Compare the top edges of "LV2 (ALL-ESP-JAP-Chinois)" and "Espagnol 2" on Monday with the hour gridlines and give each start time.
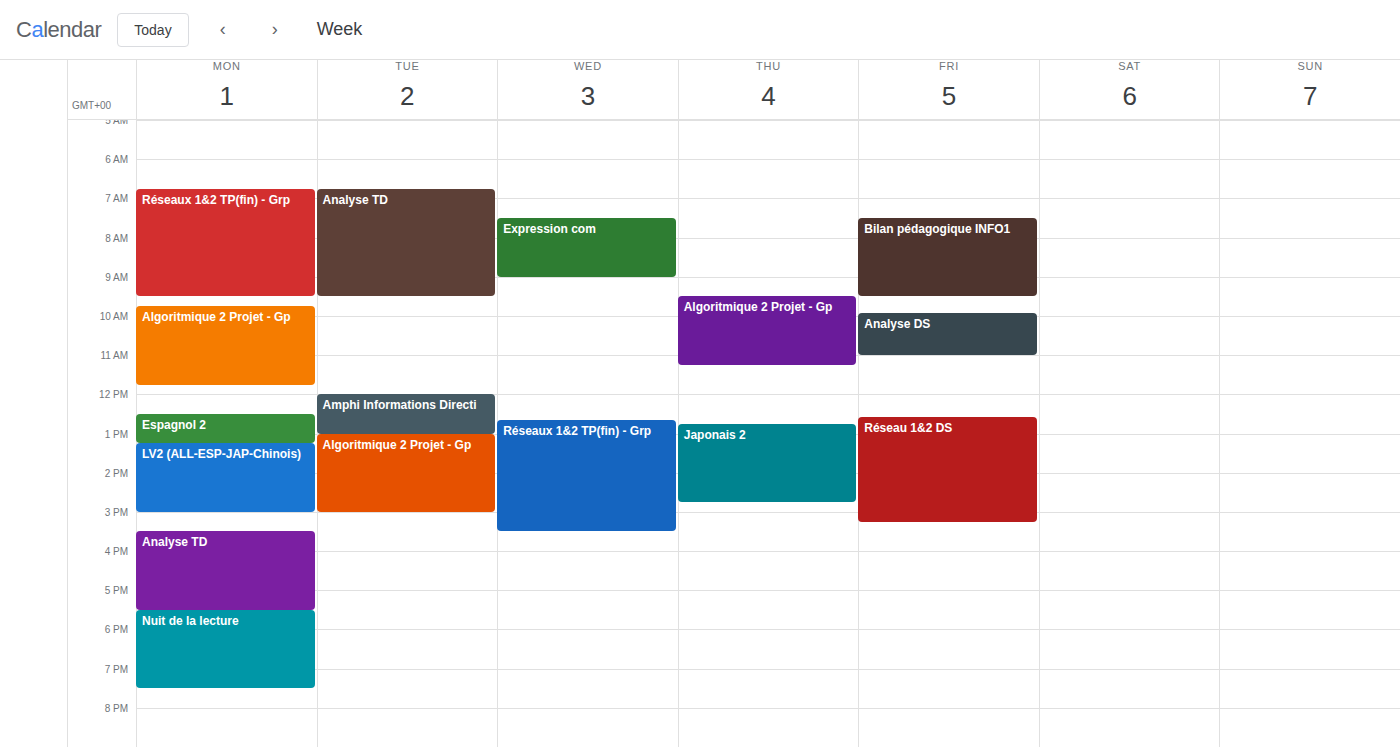
"LV2 (ALL-ESP-JAP-Chinois)": 13:15, neither: a quarter of the way from the 13:00 line to the 14:00 line. "Espagnol 2": 12:30, halfway between the 12:00 and 13:00 lines.